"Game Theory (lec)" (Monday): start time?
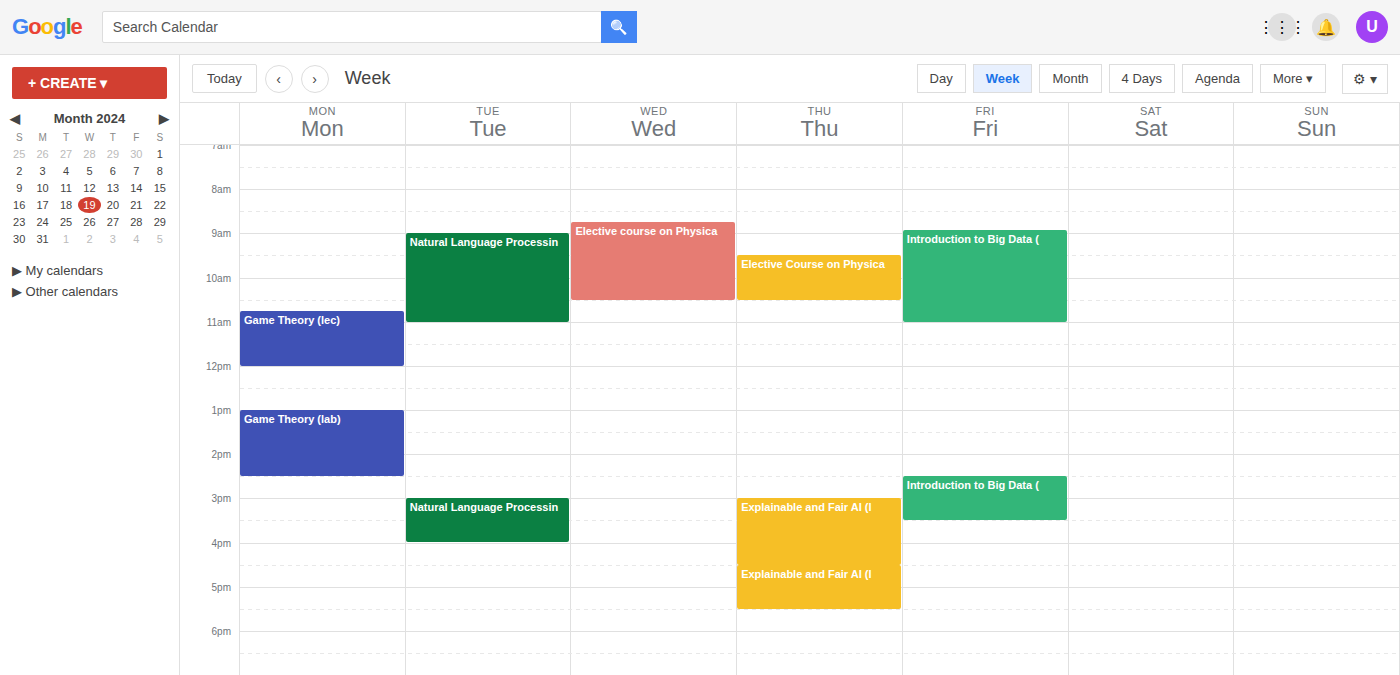
10:45 AM